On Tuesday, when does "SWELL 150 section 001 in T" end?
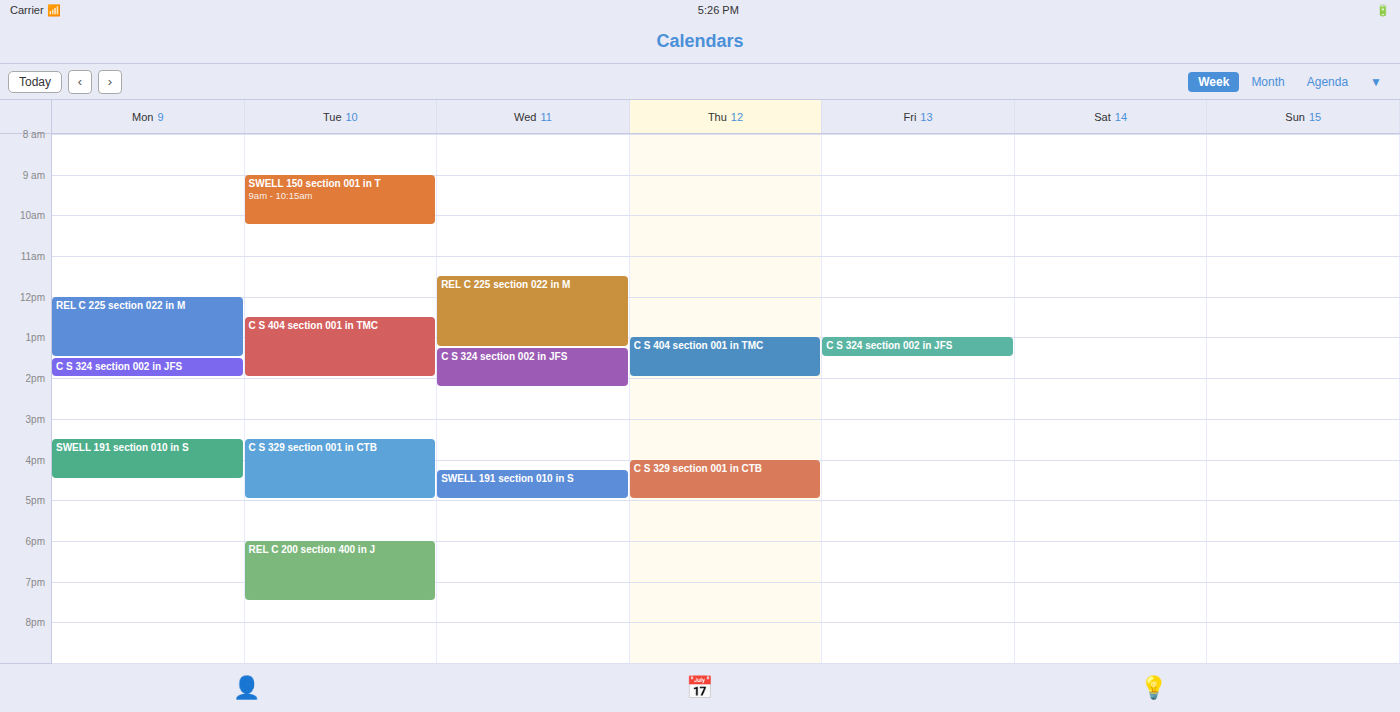
10:15